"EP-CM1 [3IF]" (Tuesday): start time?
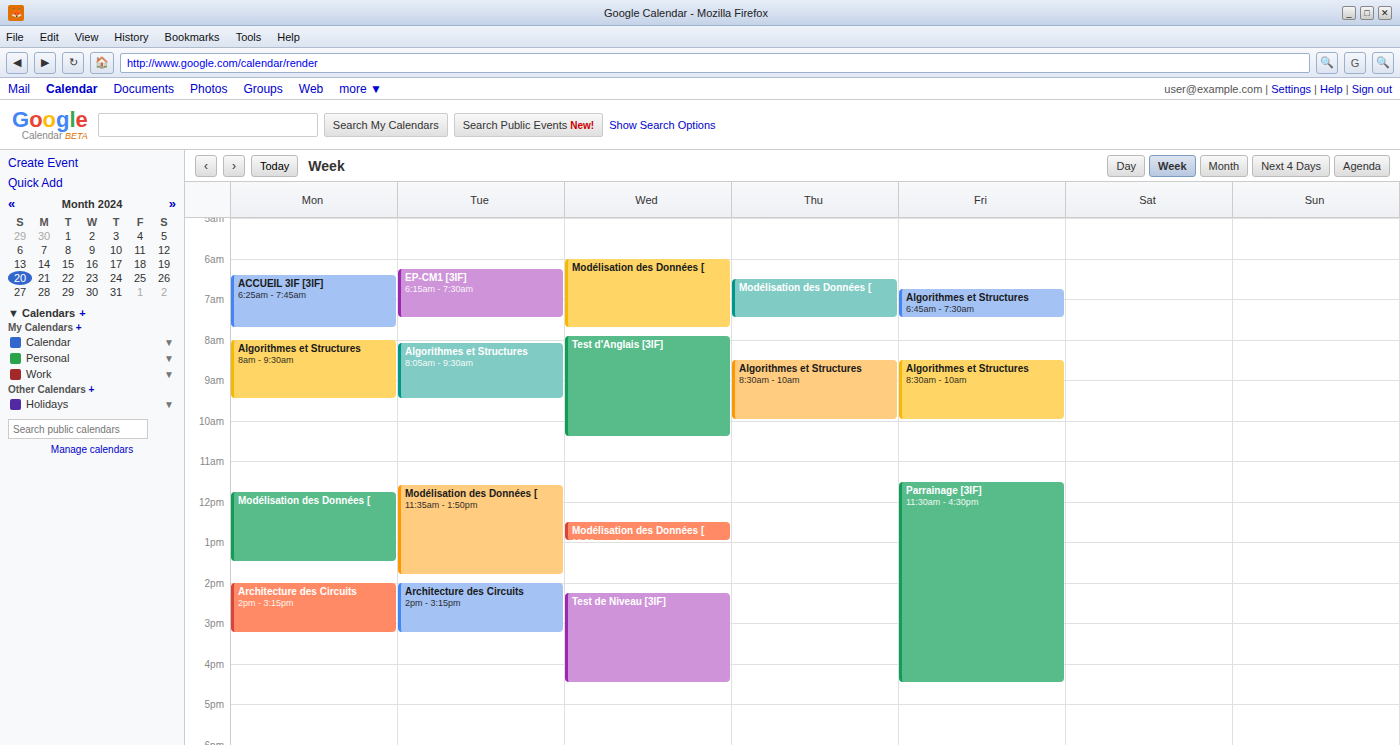
6:15 AM